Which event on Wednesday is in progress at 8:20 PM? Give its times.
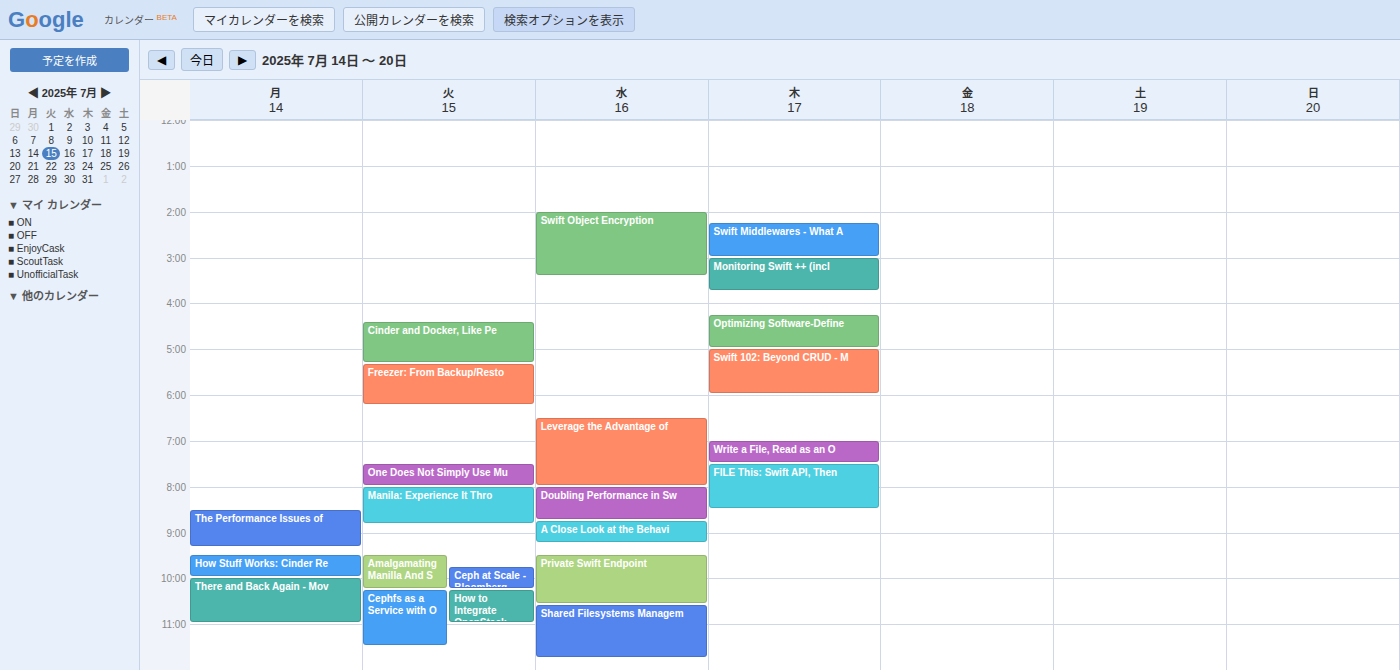
"Doubling Performance in Sw", 8:00 PM to 8:45 PM